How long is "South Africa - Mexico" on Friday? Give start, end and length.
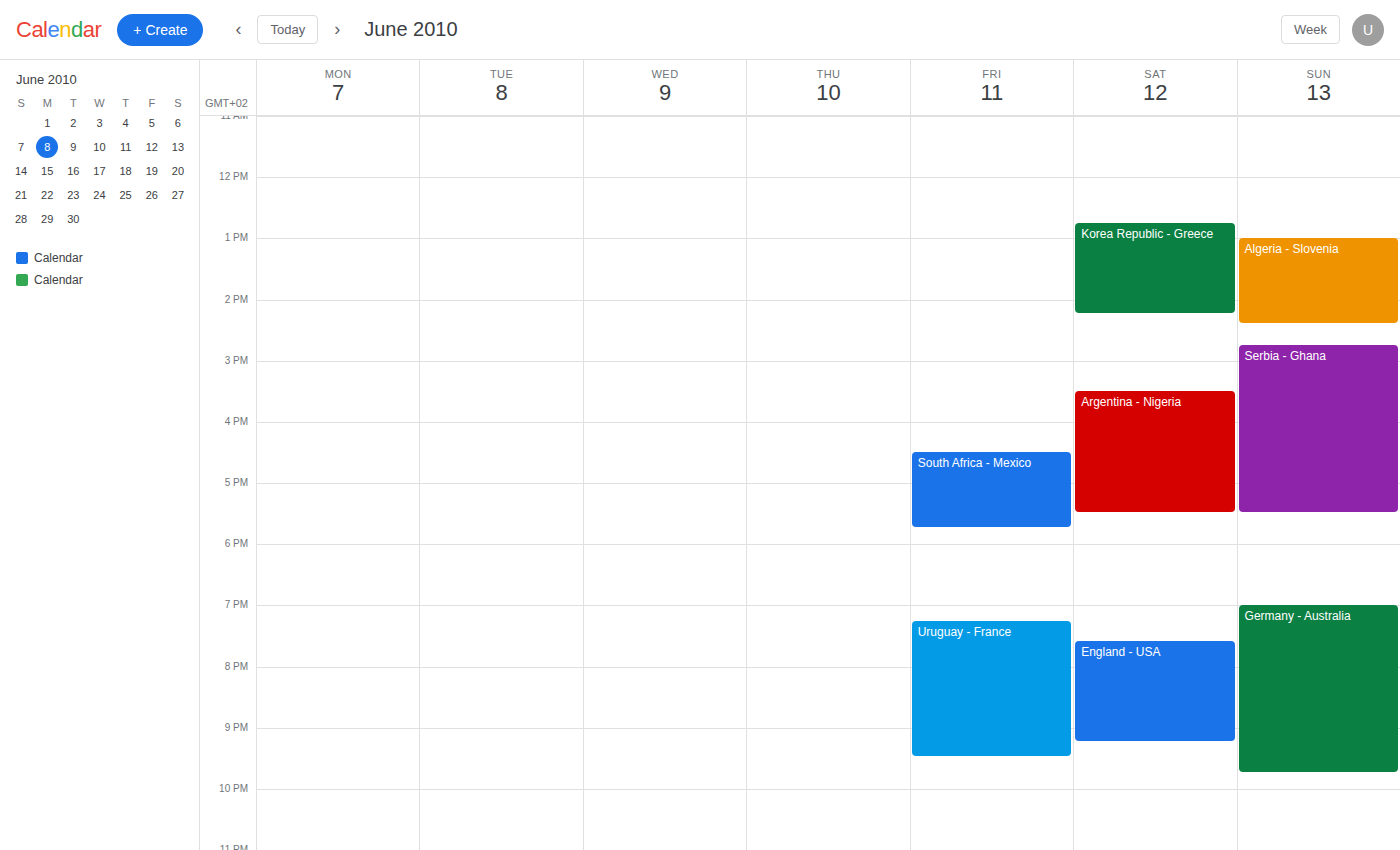
4:30 PM to 5:45 PM, 1 hour 15 minutes